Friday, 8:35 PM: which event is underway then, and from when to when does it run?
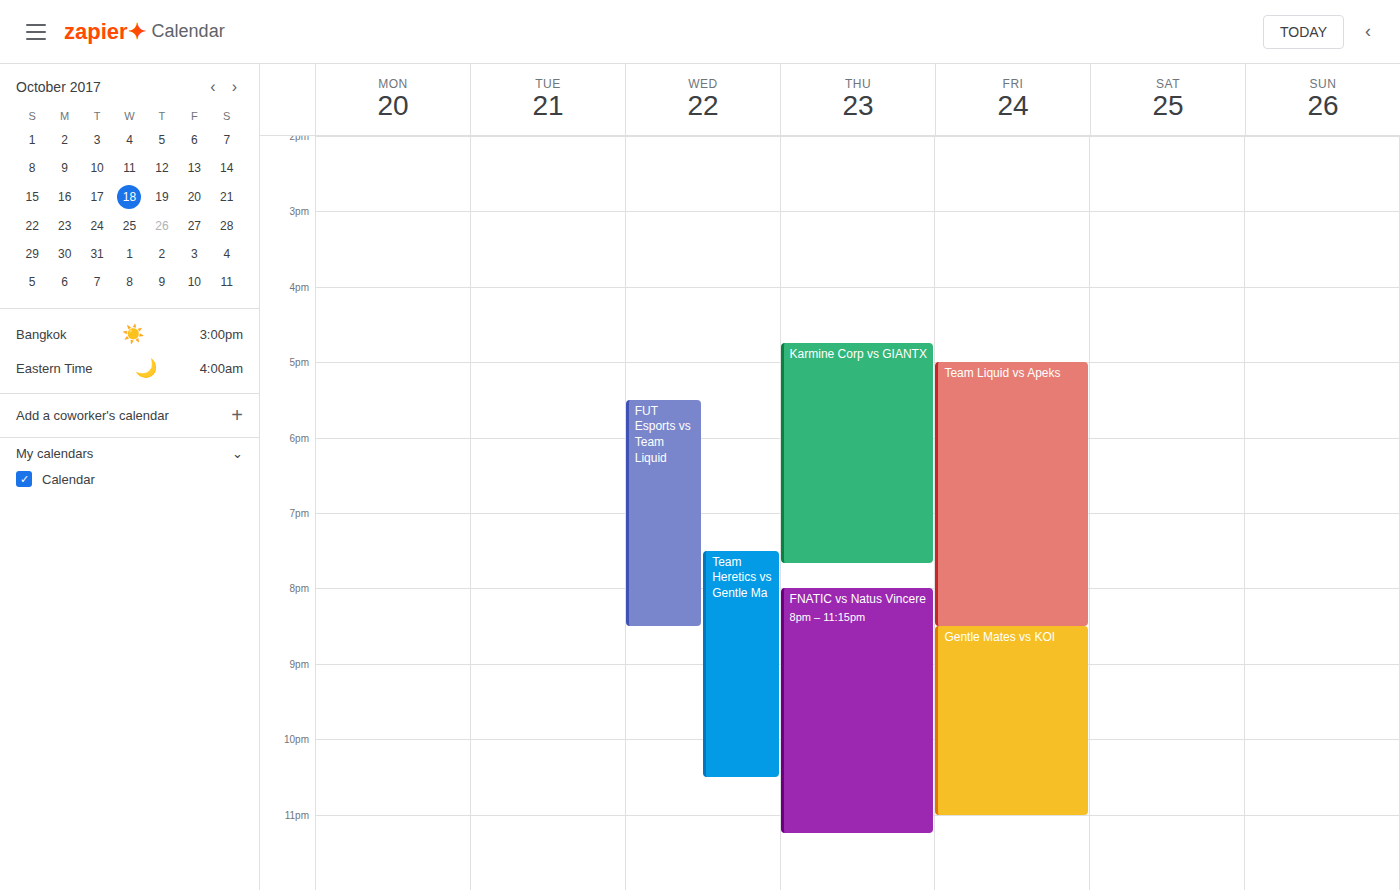
"Gentle Mates vs KOI", 8:30 PM to 11:00 PM